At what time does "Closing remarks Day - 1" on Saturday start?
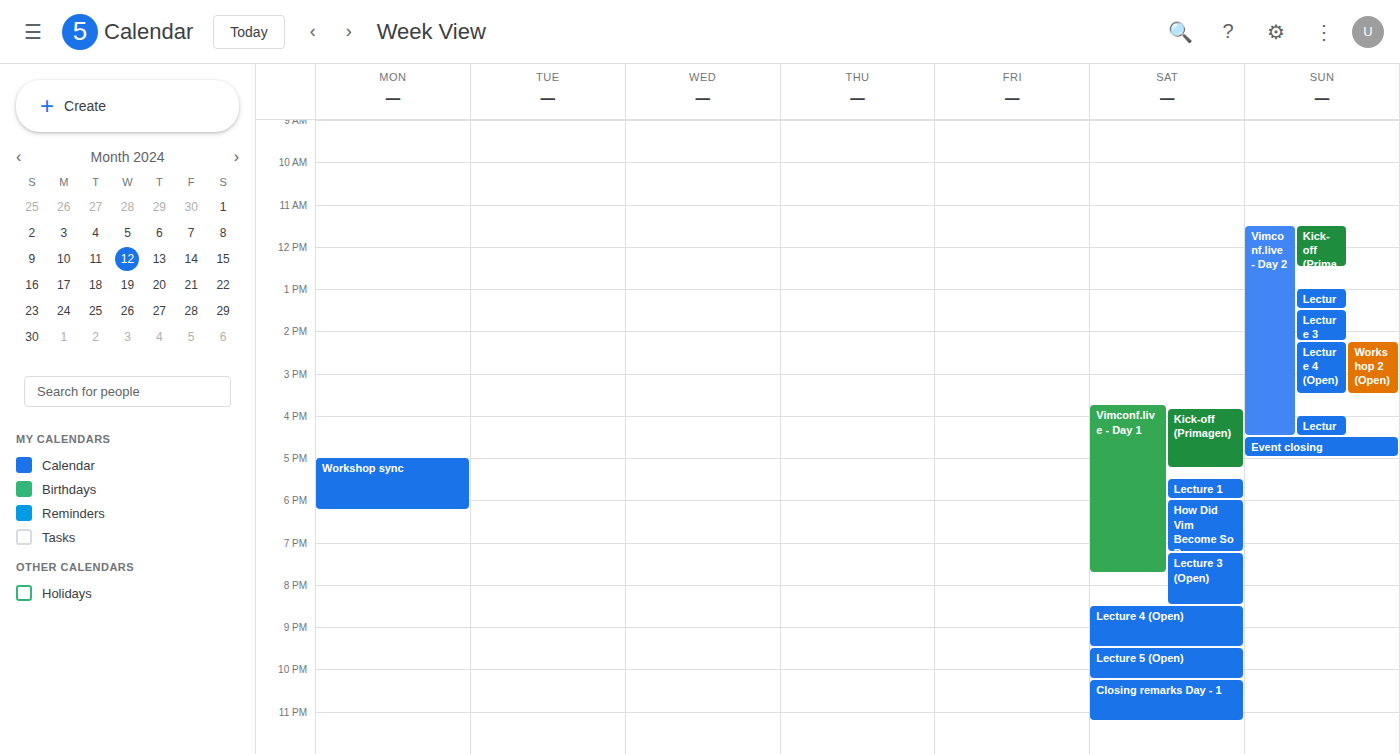
10:15 PM